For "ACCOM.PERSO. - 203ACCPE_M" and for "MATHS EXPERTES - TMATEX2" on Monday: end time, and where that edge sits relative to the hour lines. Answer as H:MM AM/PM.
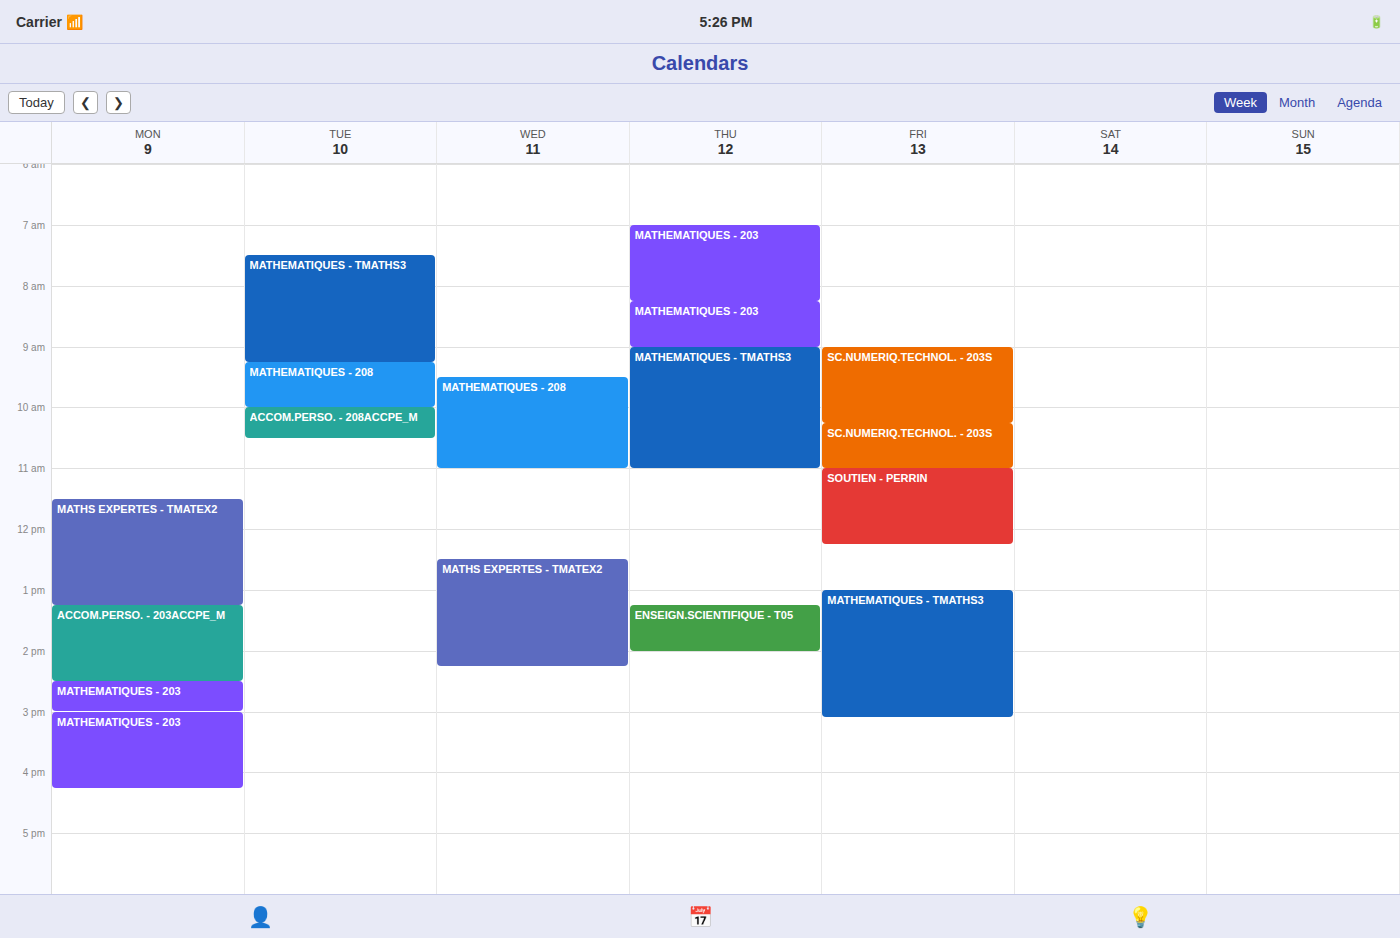
"ACCOM.PERSO. - 203ACCPE_M": 2:30 PM, halfway between the 2 PM and 3 PM lines. "MATHS EXPERTES - TMATEX2": 1:15 PM, neither: a quarter of the way from the 1 PM line to the 2 PM line.